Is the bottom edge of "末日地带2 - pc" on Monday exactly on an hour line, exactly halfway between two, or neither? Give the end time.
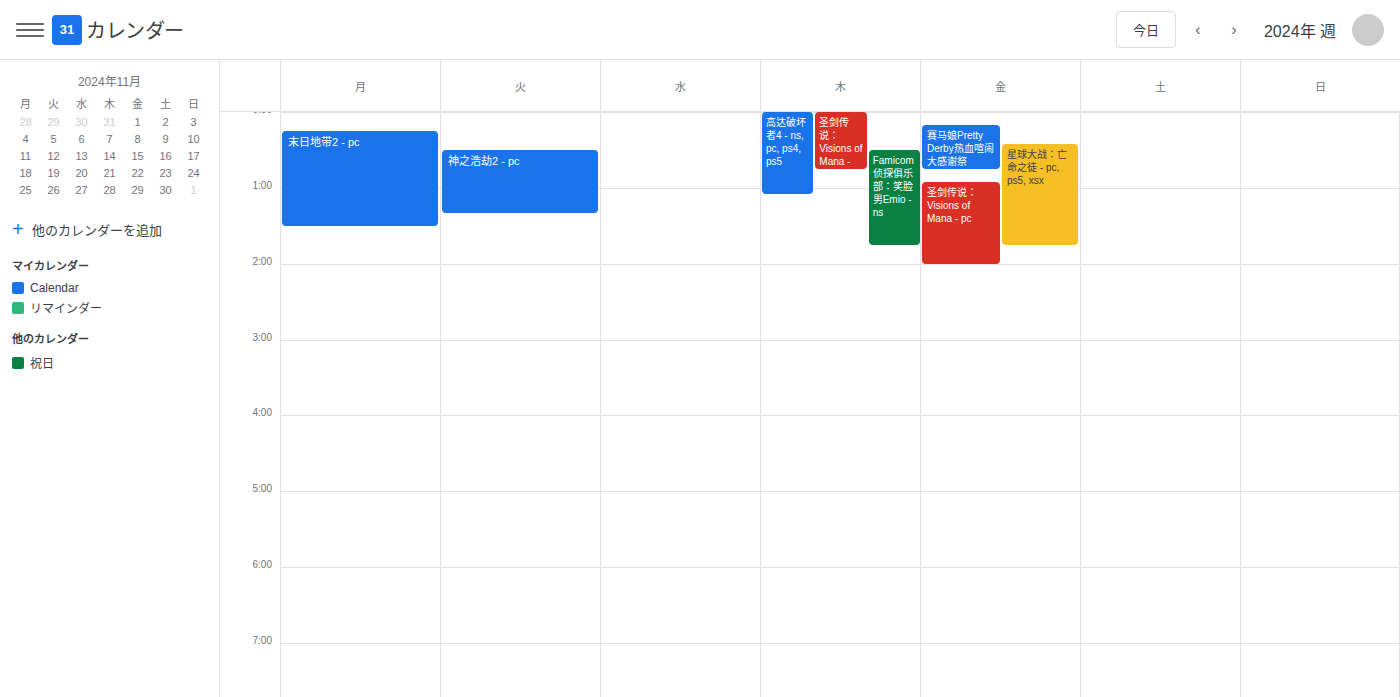
1:30 AM -- halfway between the 1 AM and 2 AM lines.